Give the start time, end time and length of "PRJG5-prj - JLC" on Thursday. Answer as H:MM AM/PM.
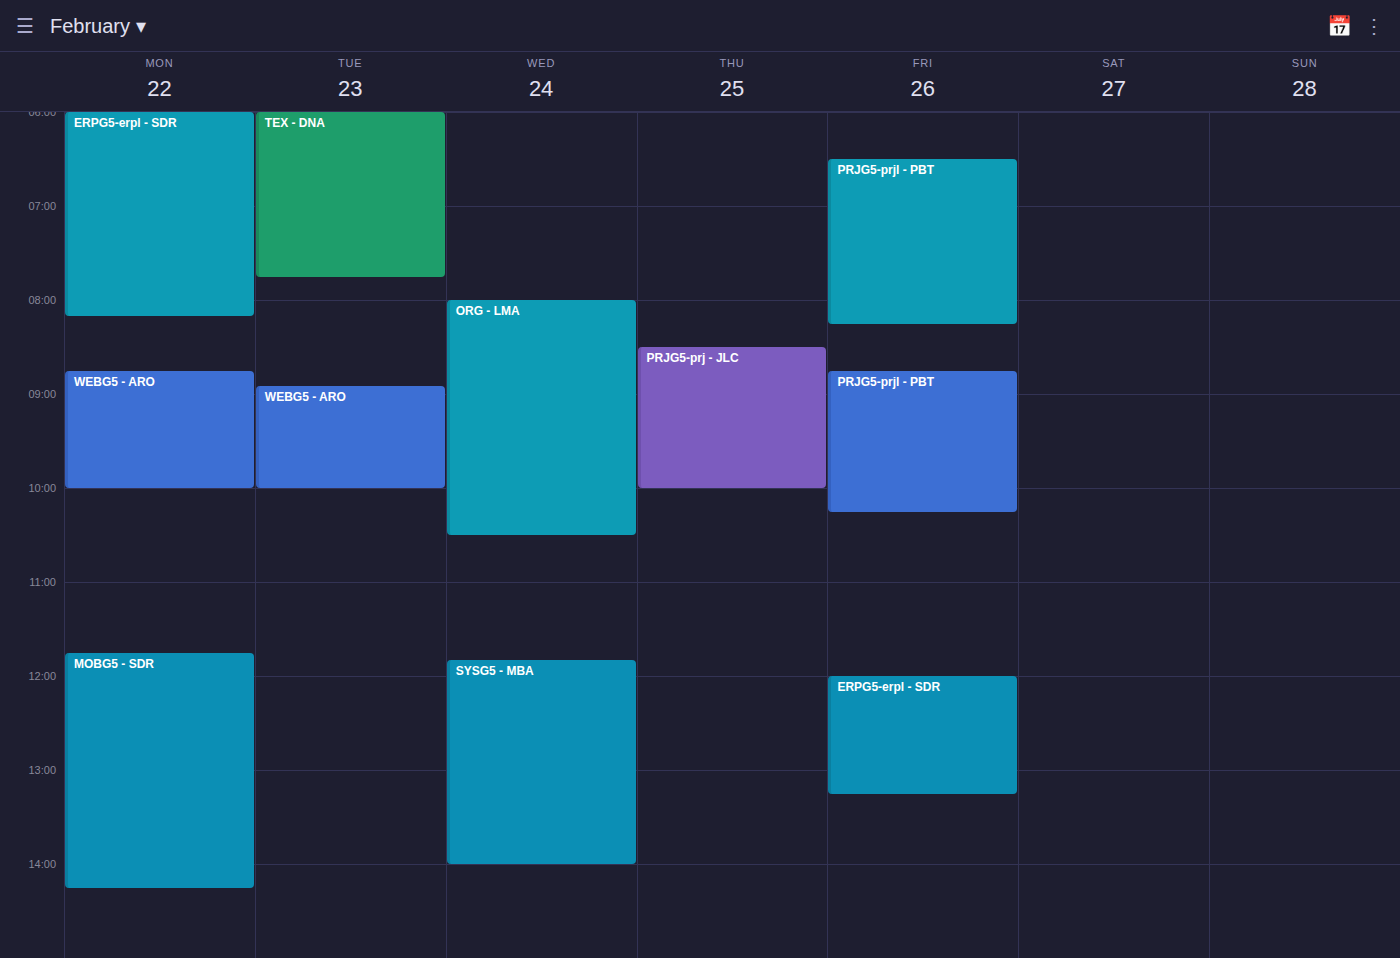
8:30 AM to 10:00 AM, 1 hour 30 minutes